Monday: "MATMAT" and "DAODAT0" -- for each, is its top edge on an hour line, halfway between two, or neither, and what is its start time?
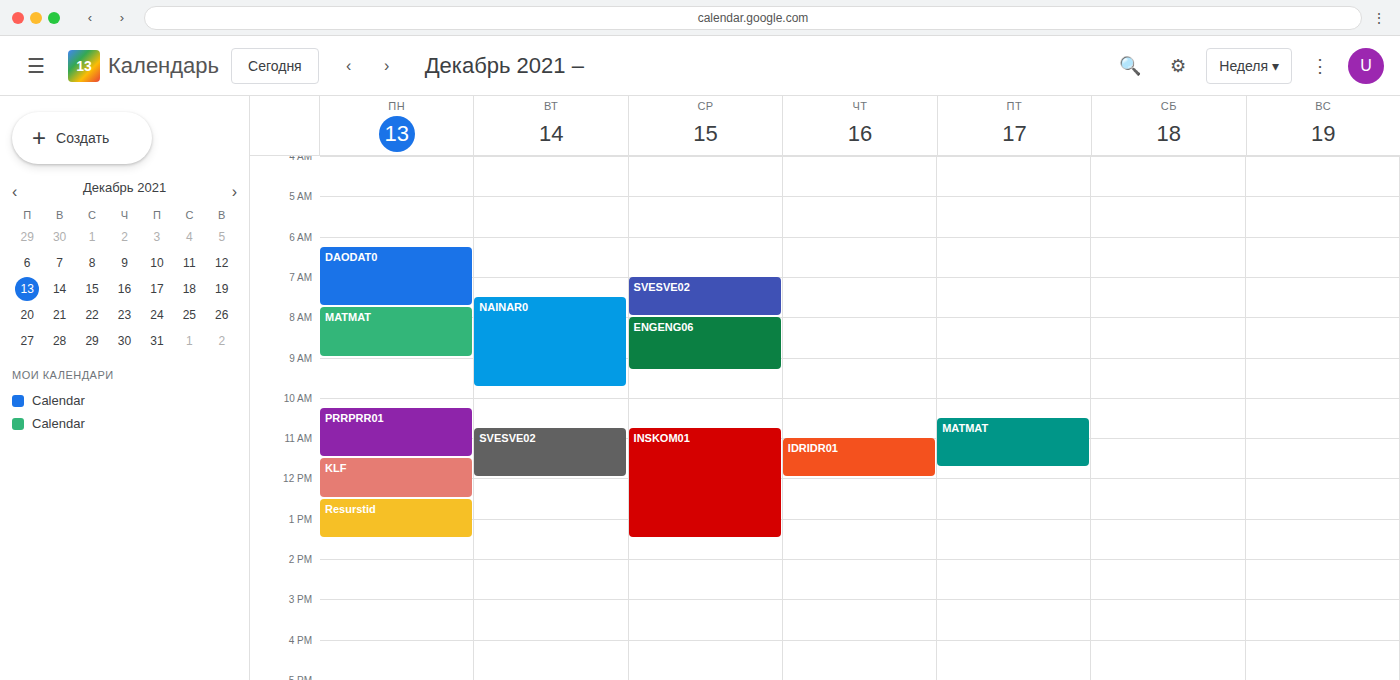
"MATMAT": 7:45 AM, neither: three quarters of the way from the 7 AM line to the 8 AM line. "DAODAT0": 6:15 AM, neither: a quarter of the way from the 6 AM line to the 7 AM line.